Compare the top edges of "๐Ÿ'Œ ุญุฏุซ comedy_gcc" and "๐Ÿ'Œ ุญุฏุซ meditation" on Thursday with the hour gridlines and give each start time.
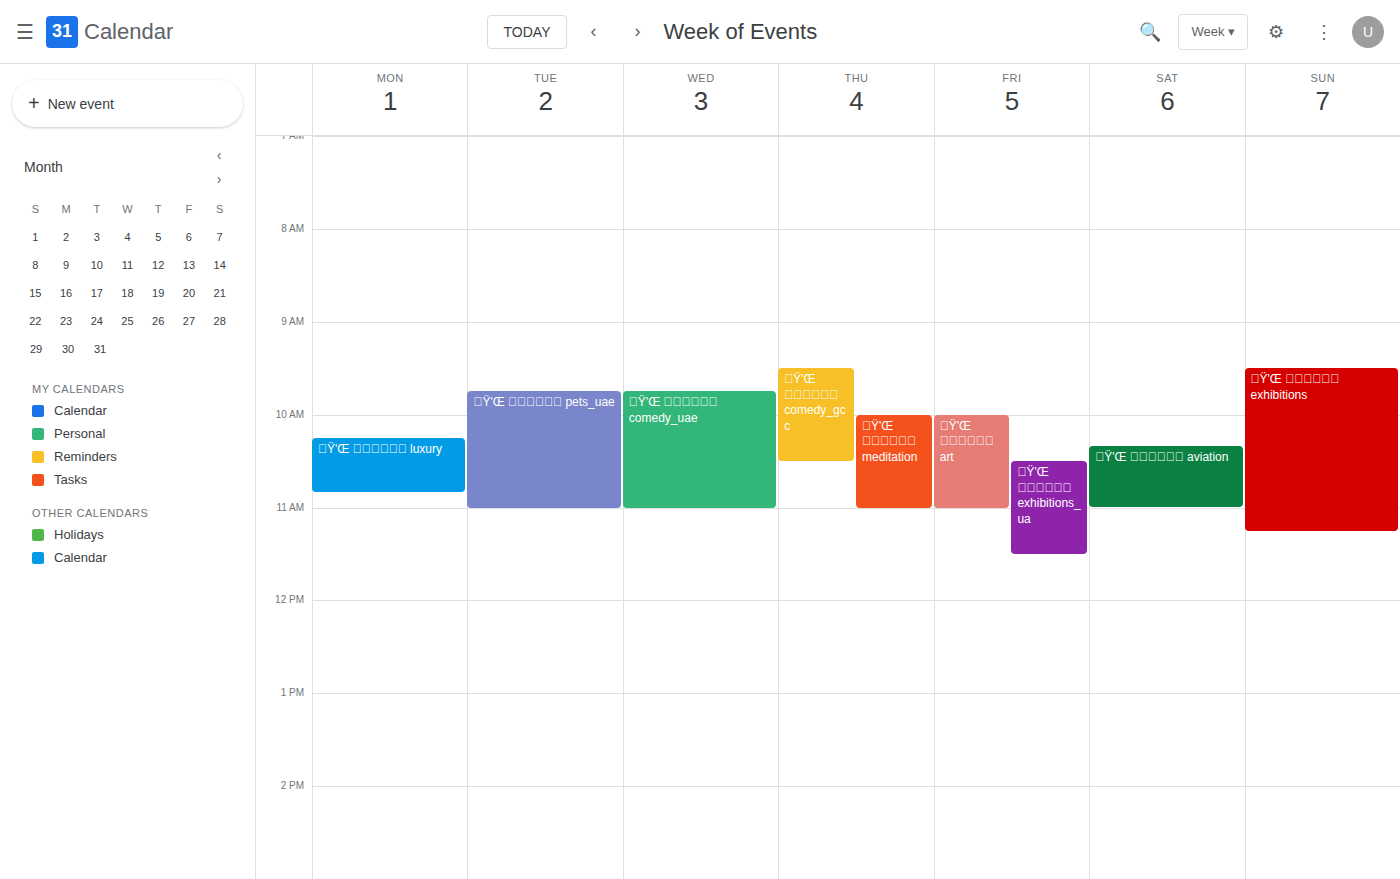
"๐Ÿ'Œ ุญุฏุซ comedy_gcc": 9:30 AM, halfway between the 9 AM and 10 AM lines. "๐Ÿ'Œ ุญุฏุซ meditation": 10:00 AM, exactly on the 10 AM line.